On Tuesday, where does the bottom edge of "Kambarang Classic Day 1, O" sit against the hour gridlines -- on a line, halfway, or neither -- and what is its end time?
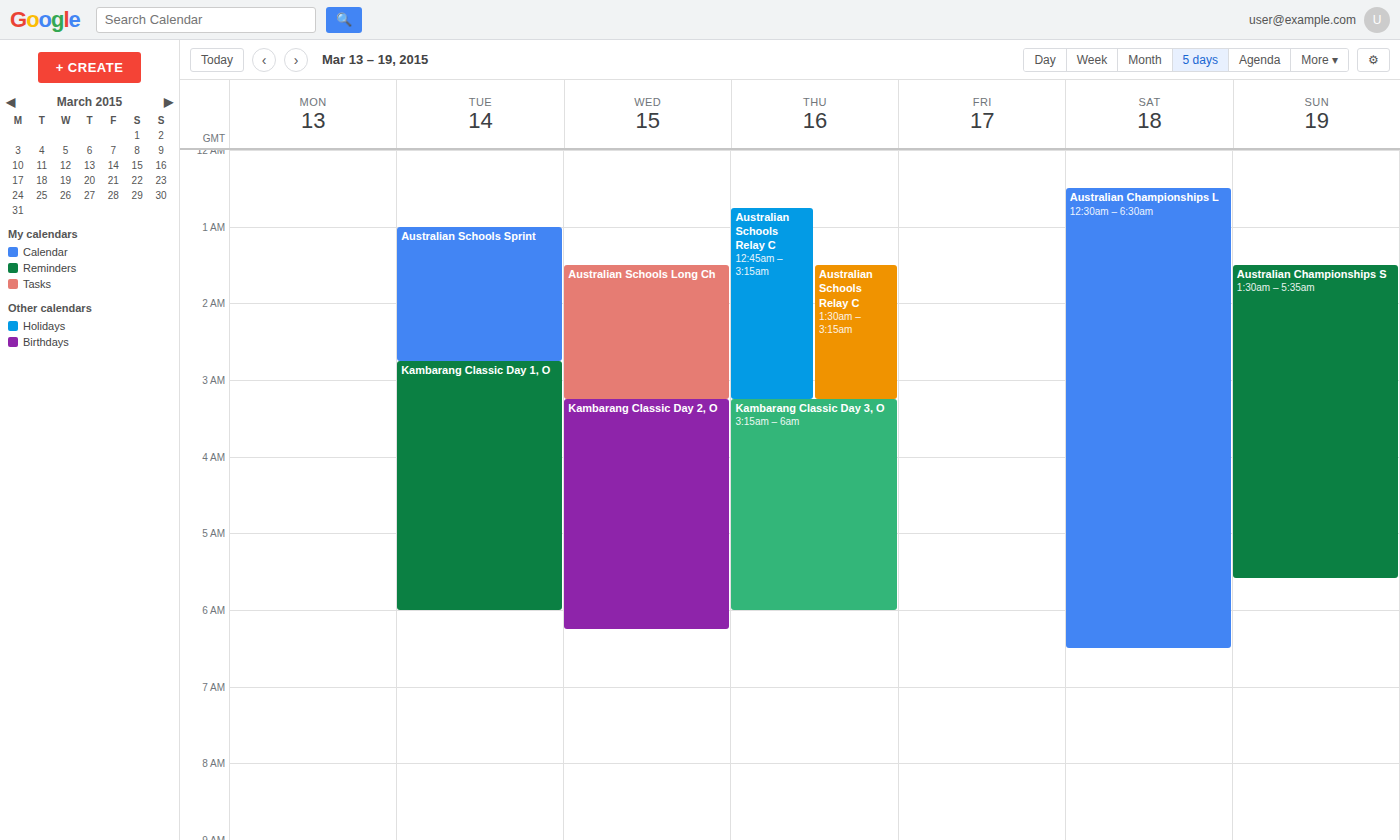
06:00 -- exactly on the 06:00 line.